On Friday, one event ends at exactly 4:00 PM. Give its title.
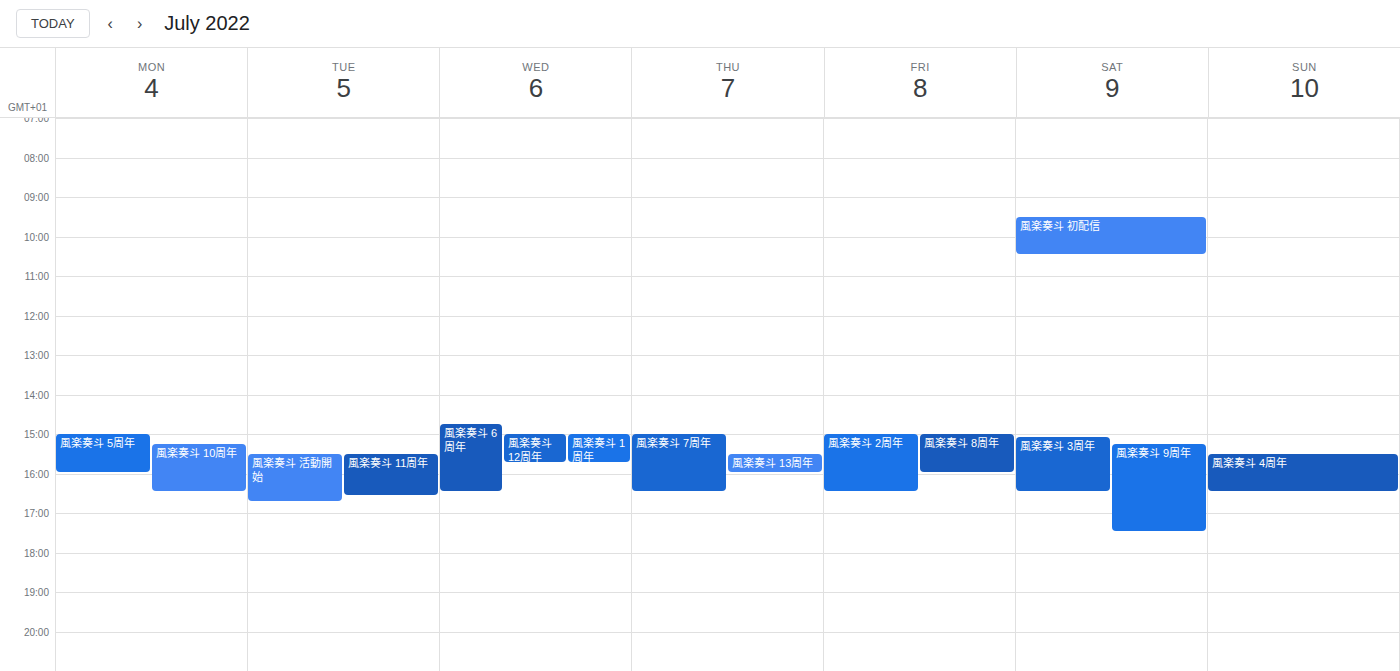
"風楽奏斗 8周年"